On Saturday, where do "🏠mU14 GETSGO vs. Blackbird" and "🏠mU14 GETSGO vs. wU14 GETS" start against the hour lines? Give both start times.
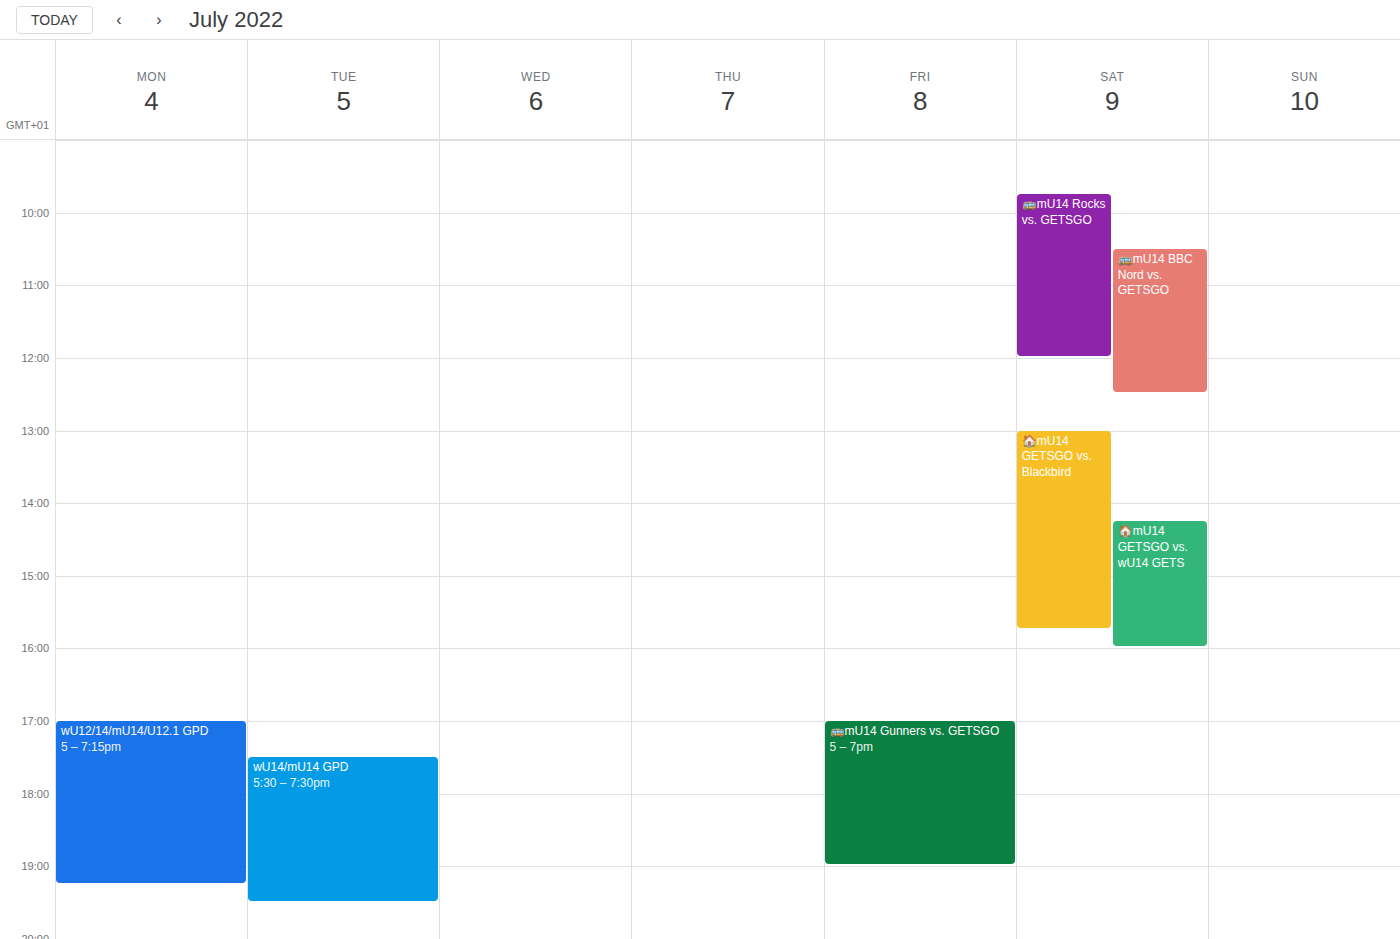
"🏠mU14 GETSGO vs. Blackbird": 13:00, exactly on the 13:00 line. "🏠mU14 GETSGO vs. wU14 GETS": 14:15, neither: a quarter of the way from the 14:00 line to the 15:00 line.